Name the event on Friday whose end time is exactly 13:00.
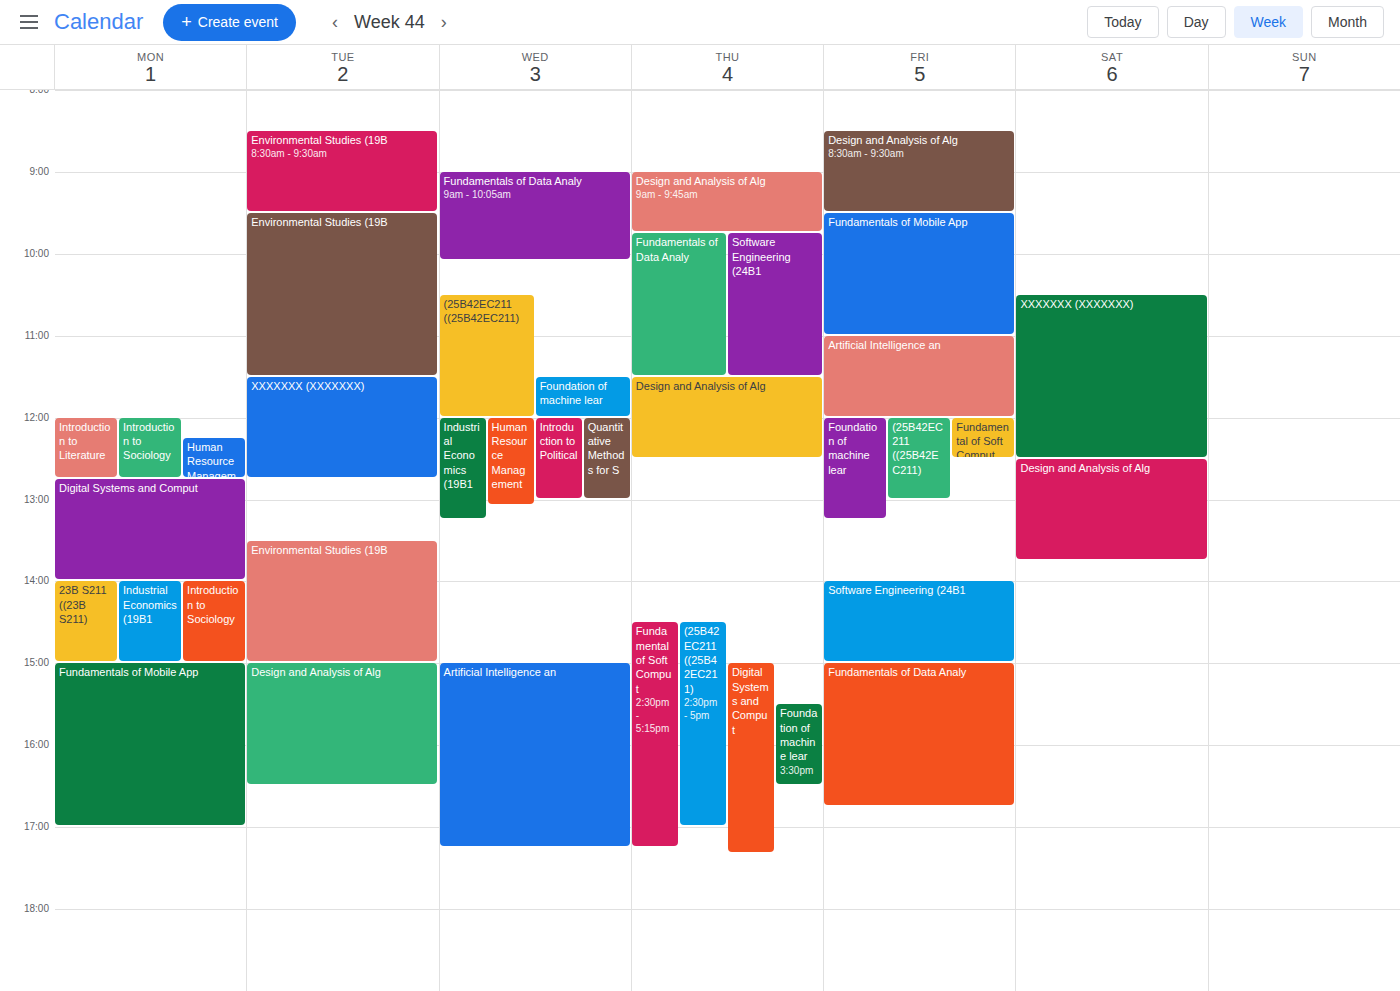
"(25B42EC211 ((25B42EC211)"